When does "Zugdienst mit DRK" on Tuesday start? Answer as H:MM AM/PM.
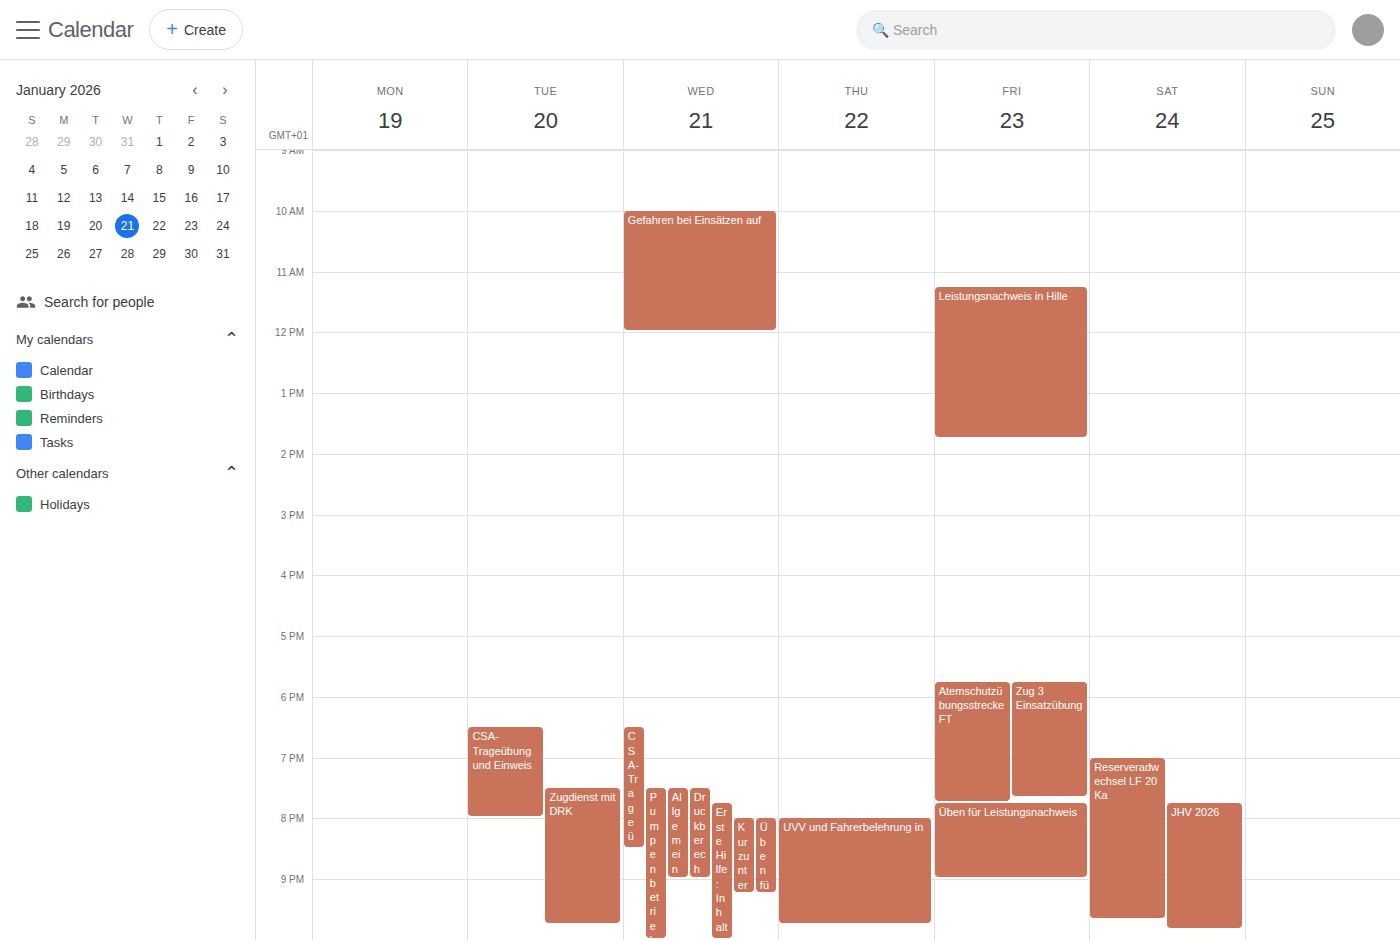
7:30 PM